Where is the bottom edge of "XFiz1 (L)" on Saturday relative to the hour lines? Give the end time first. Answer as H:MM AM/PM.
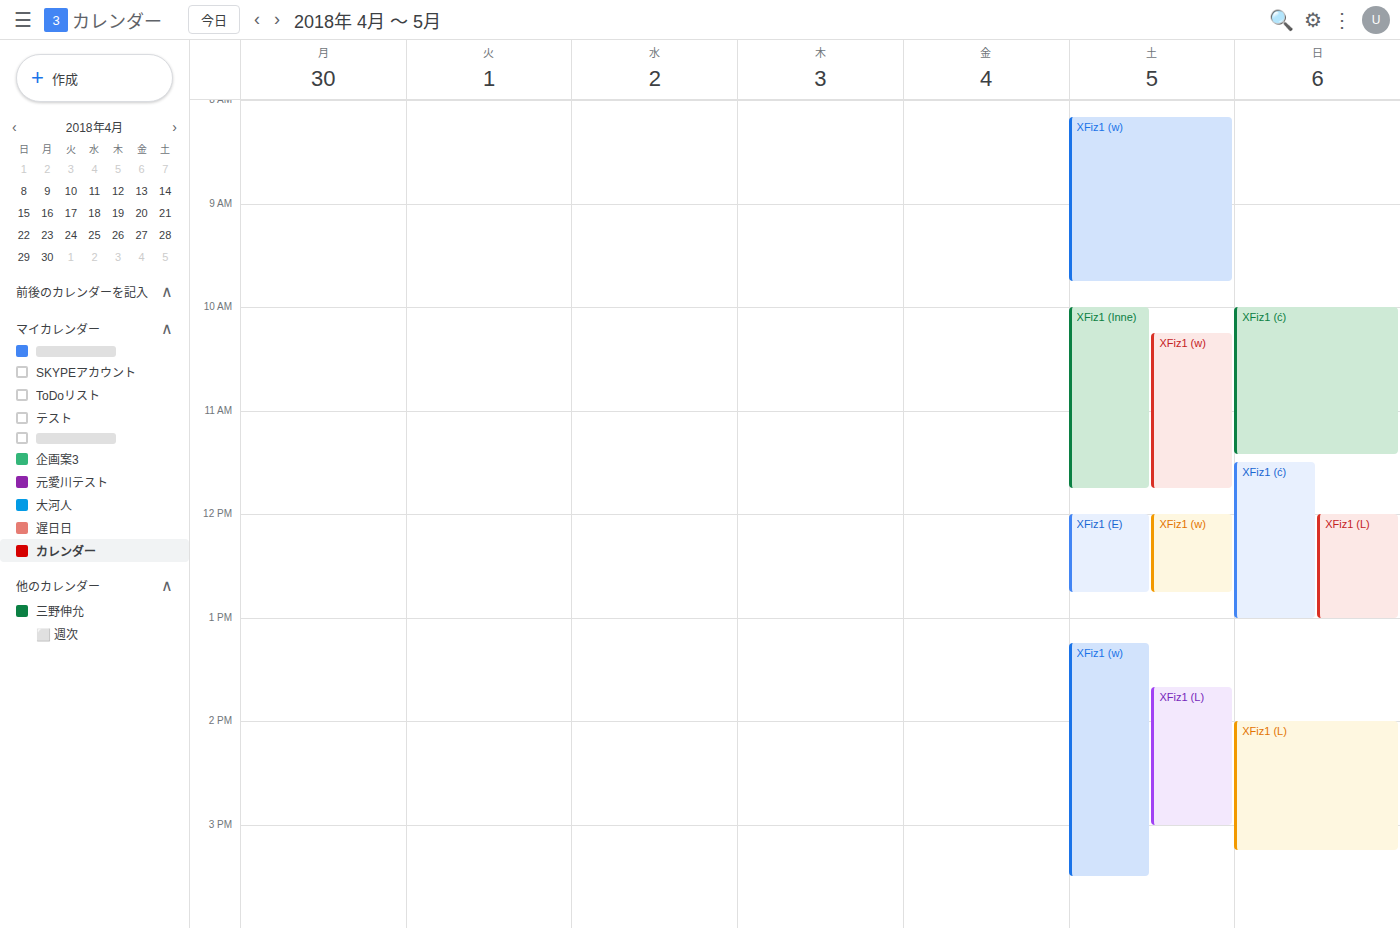
3:00 PM -- exactly on the 3 PM line.